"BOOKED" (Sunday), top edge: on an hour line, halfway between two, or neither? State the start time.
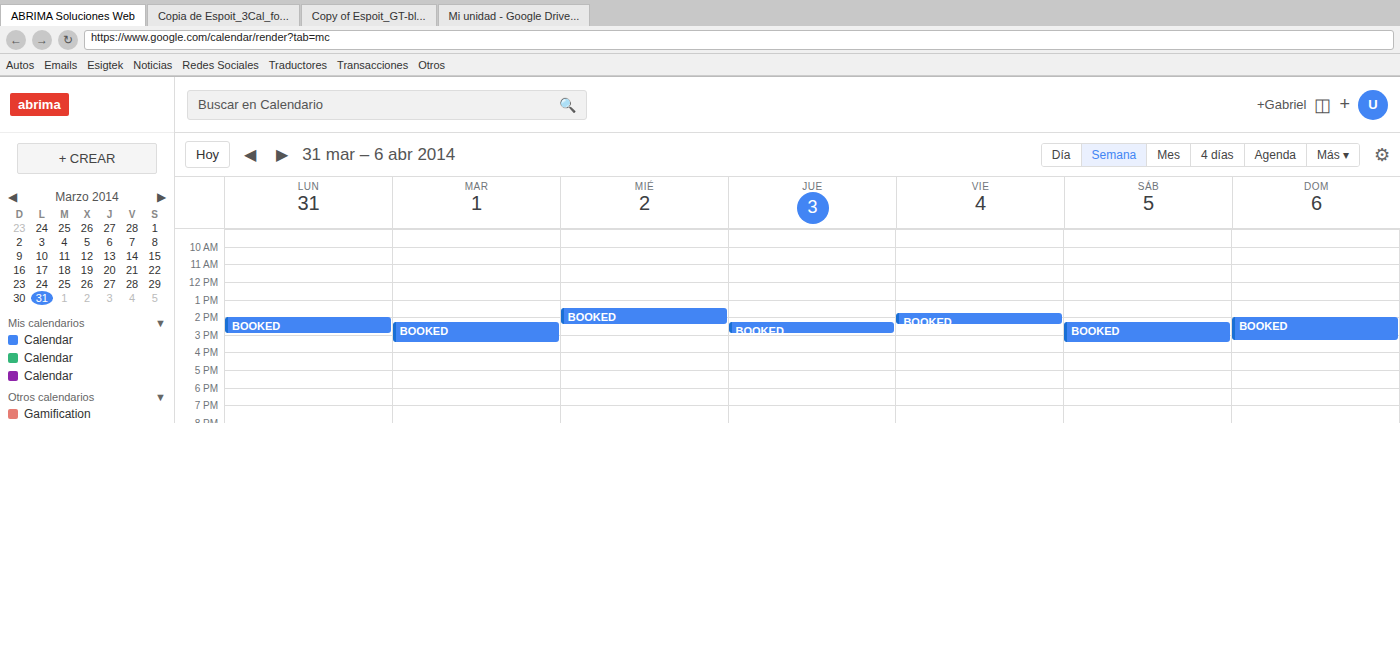
2:00 PM -- exactly on the 2 PM line.